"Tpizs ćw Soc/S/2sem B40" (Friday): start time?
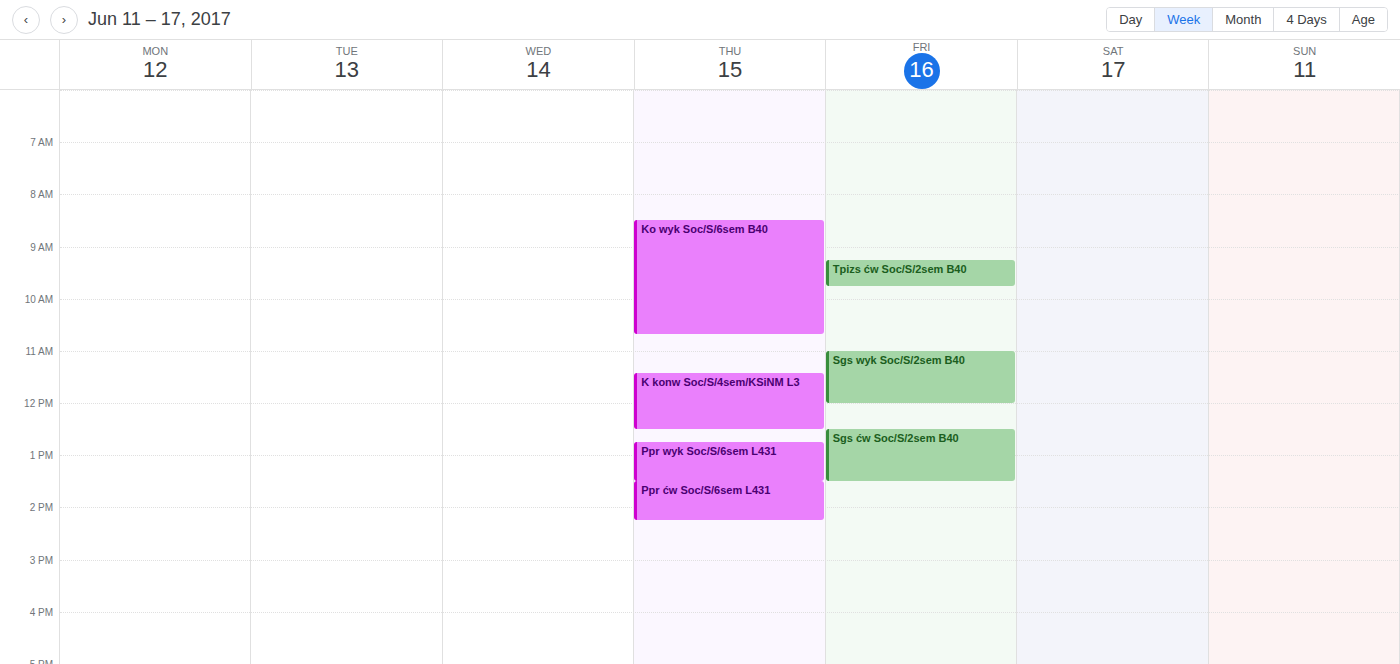
9:15 AM